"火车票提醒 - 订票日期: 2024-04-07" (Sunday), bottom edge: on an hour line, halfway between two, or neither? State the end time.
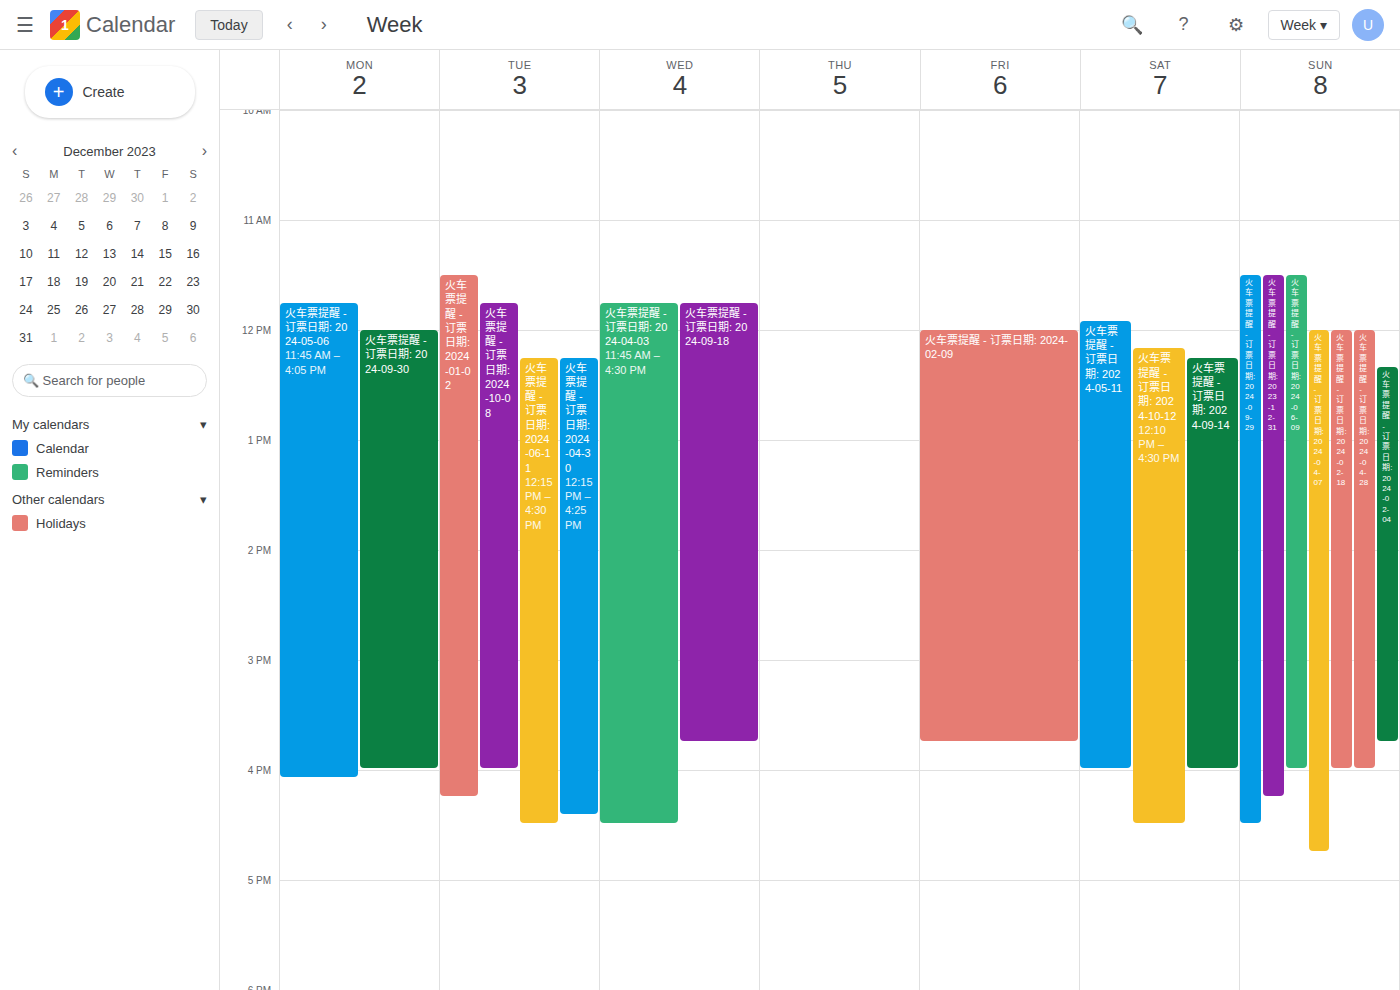
4:45 PM -- neither: three quarters of the way from the 4 PM line to the 5 PM line.